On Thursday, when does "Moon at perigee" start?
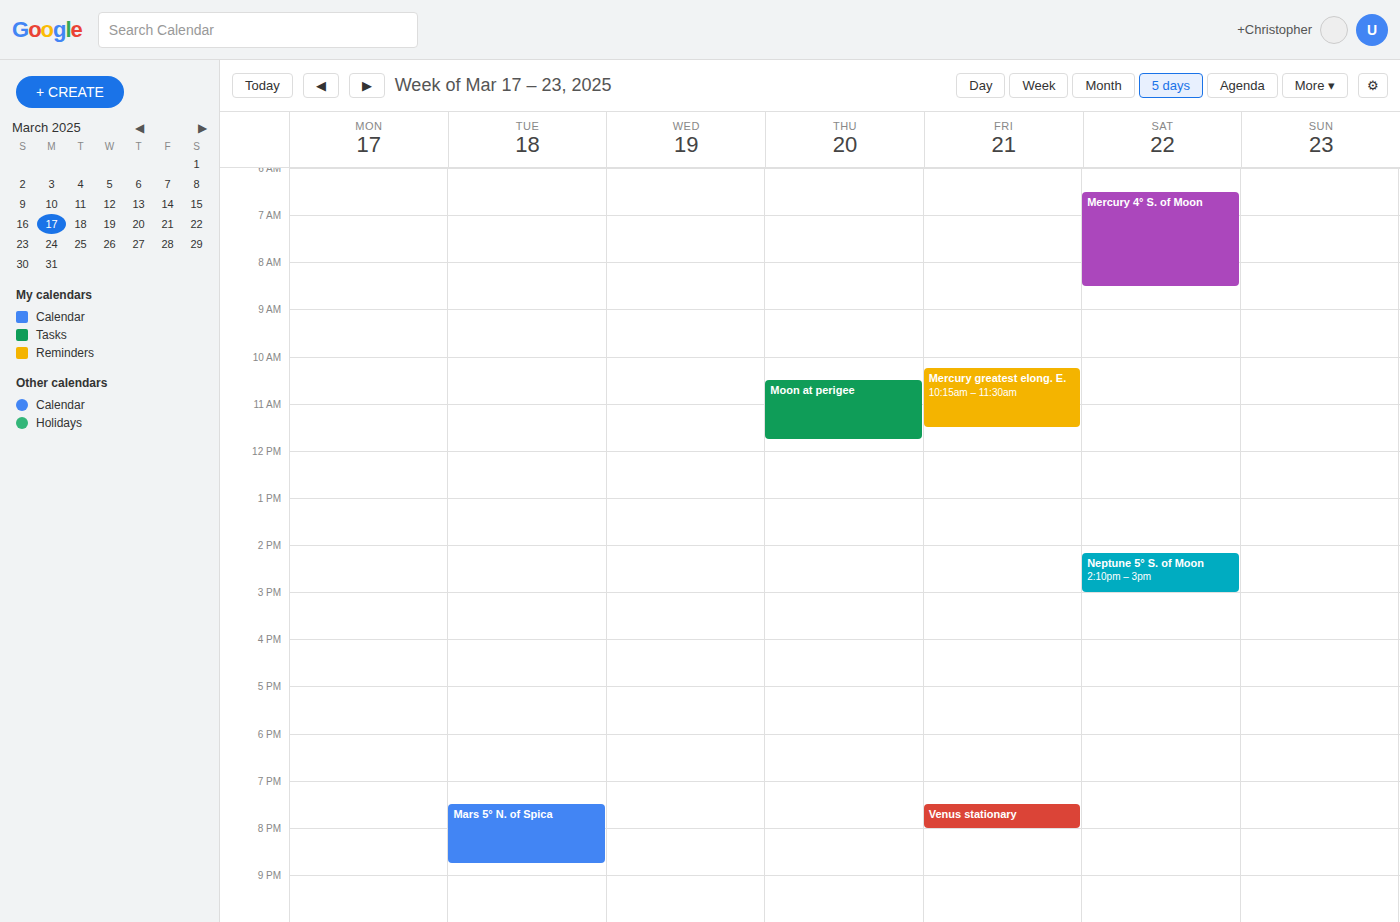
10:30 AM